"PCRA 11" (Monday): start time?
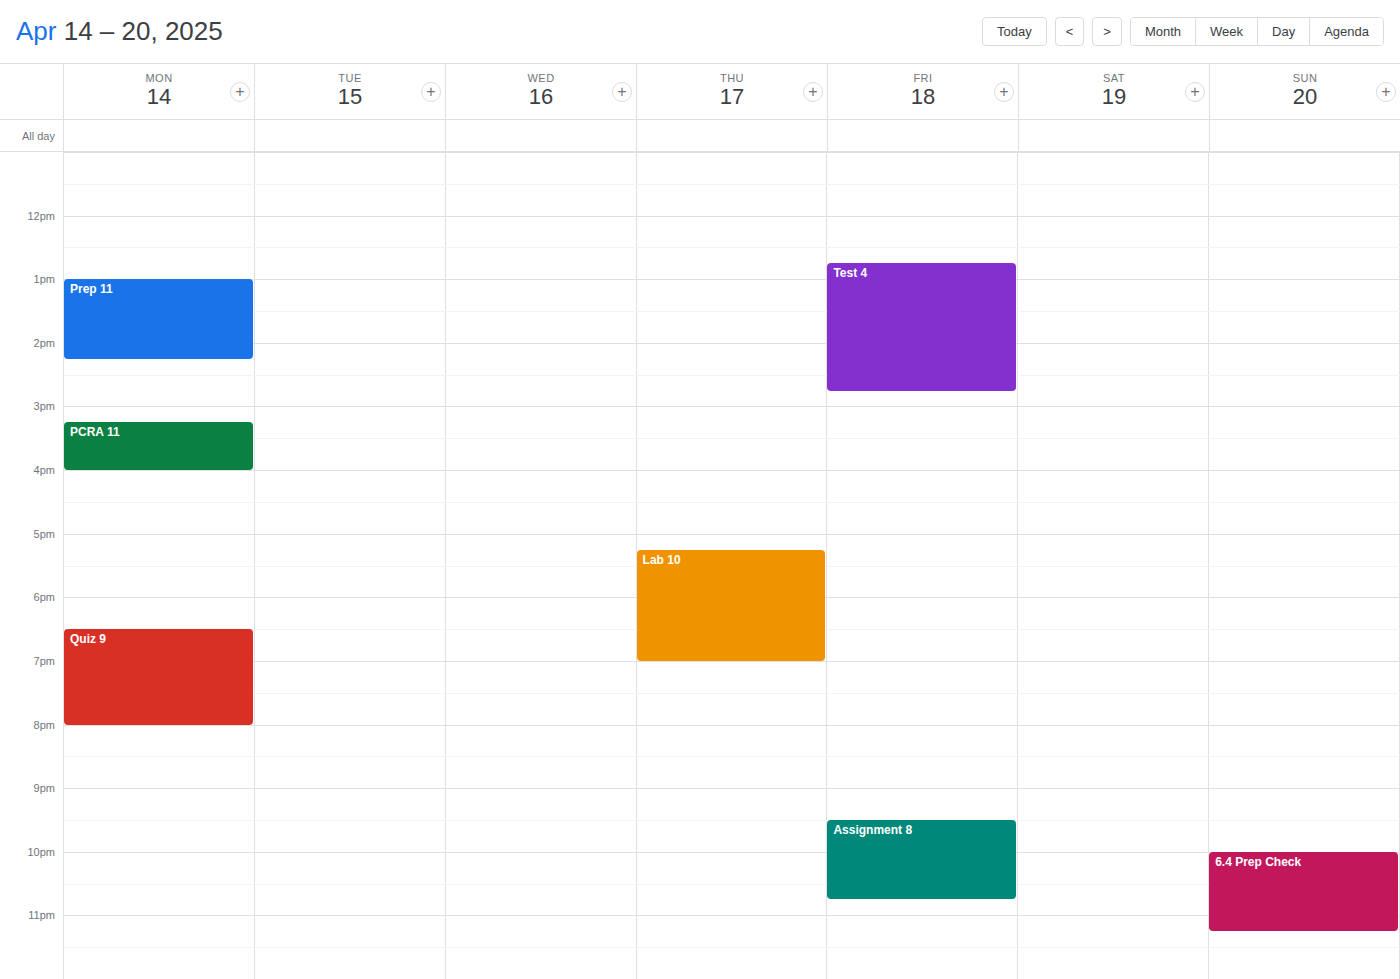
3:15 PM